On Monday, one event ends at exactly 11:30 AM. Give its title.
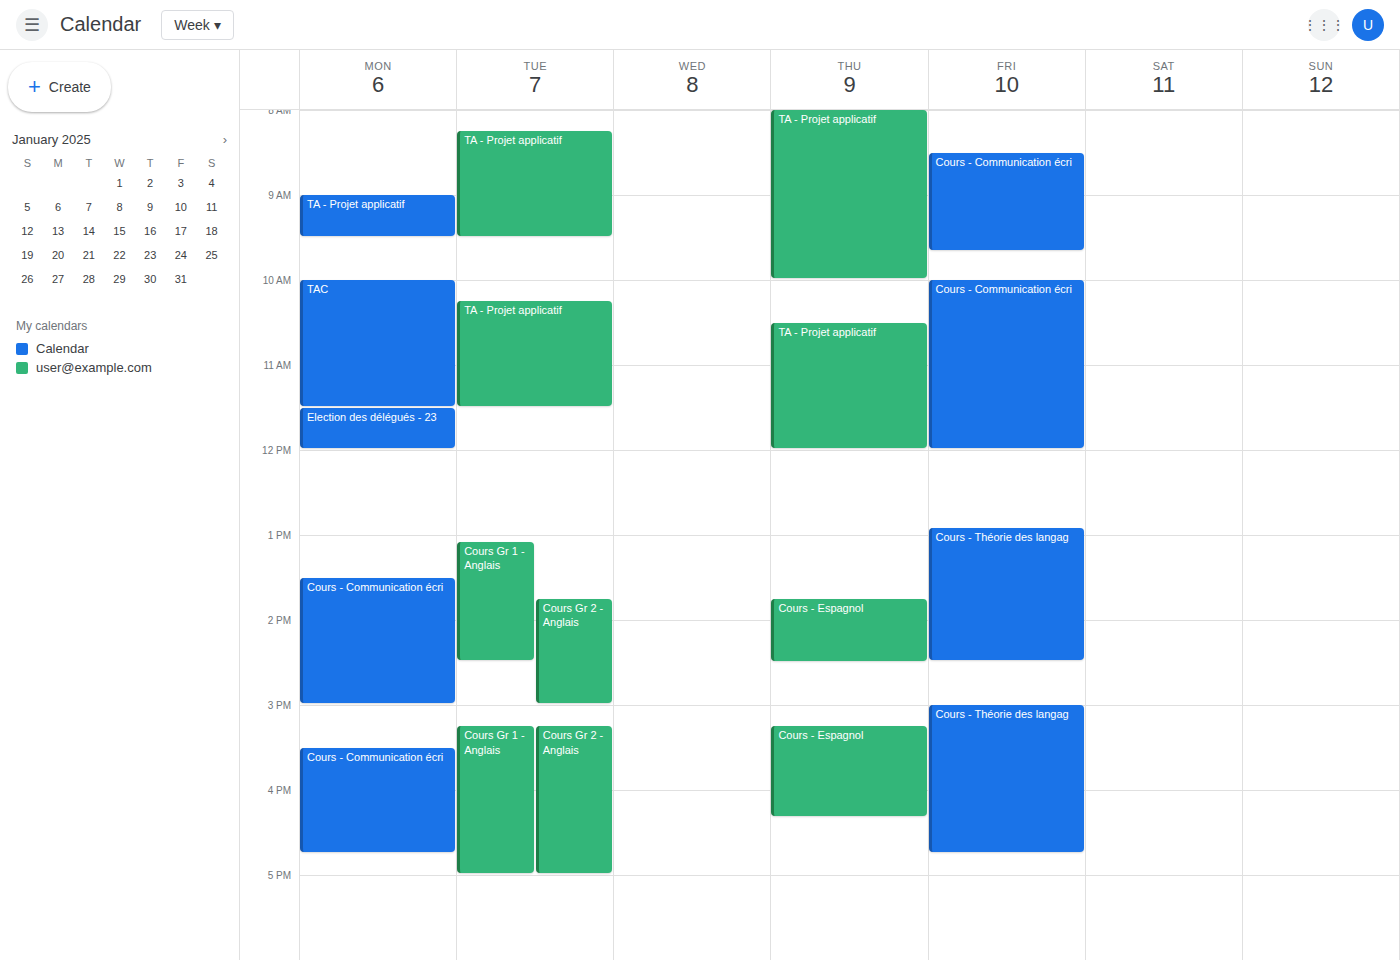
"TAC"